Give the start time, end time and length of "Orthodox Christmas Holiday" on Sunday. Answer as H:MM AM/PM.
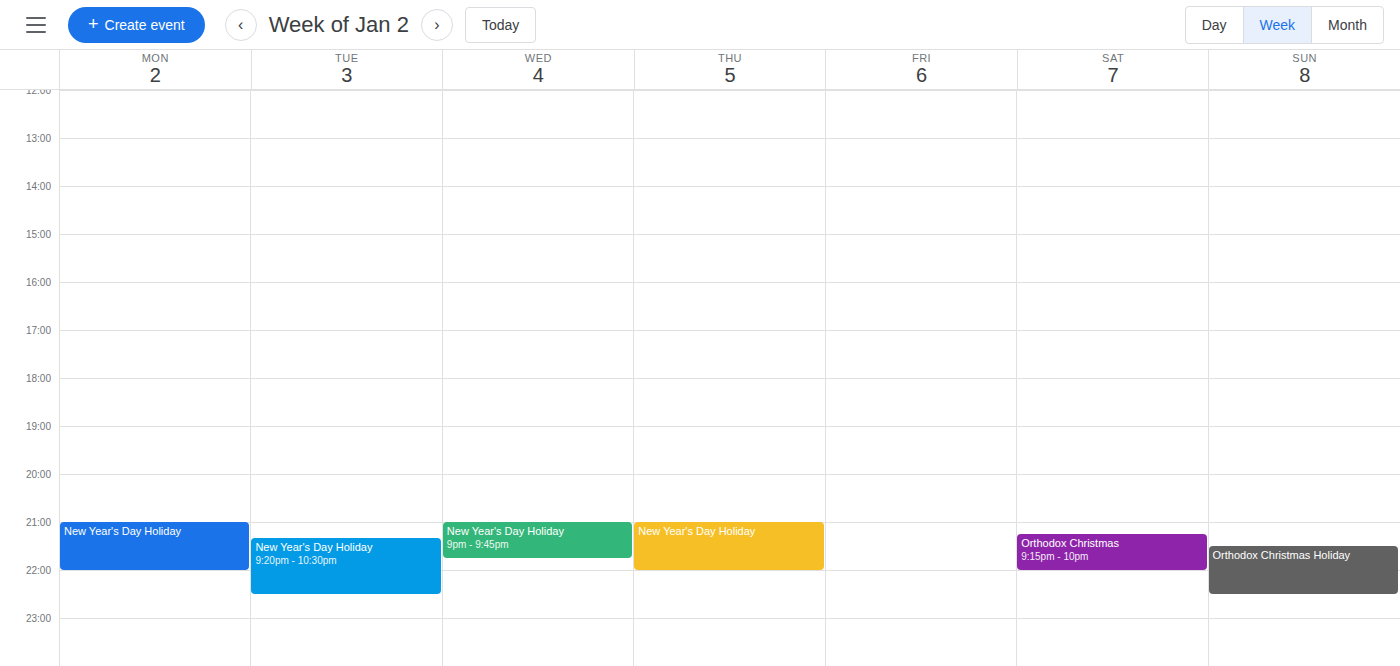
9:30 PM to 10:30 PM, 1 hour